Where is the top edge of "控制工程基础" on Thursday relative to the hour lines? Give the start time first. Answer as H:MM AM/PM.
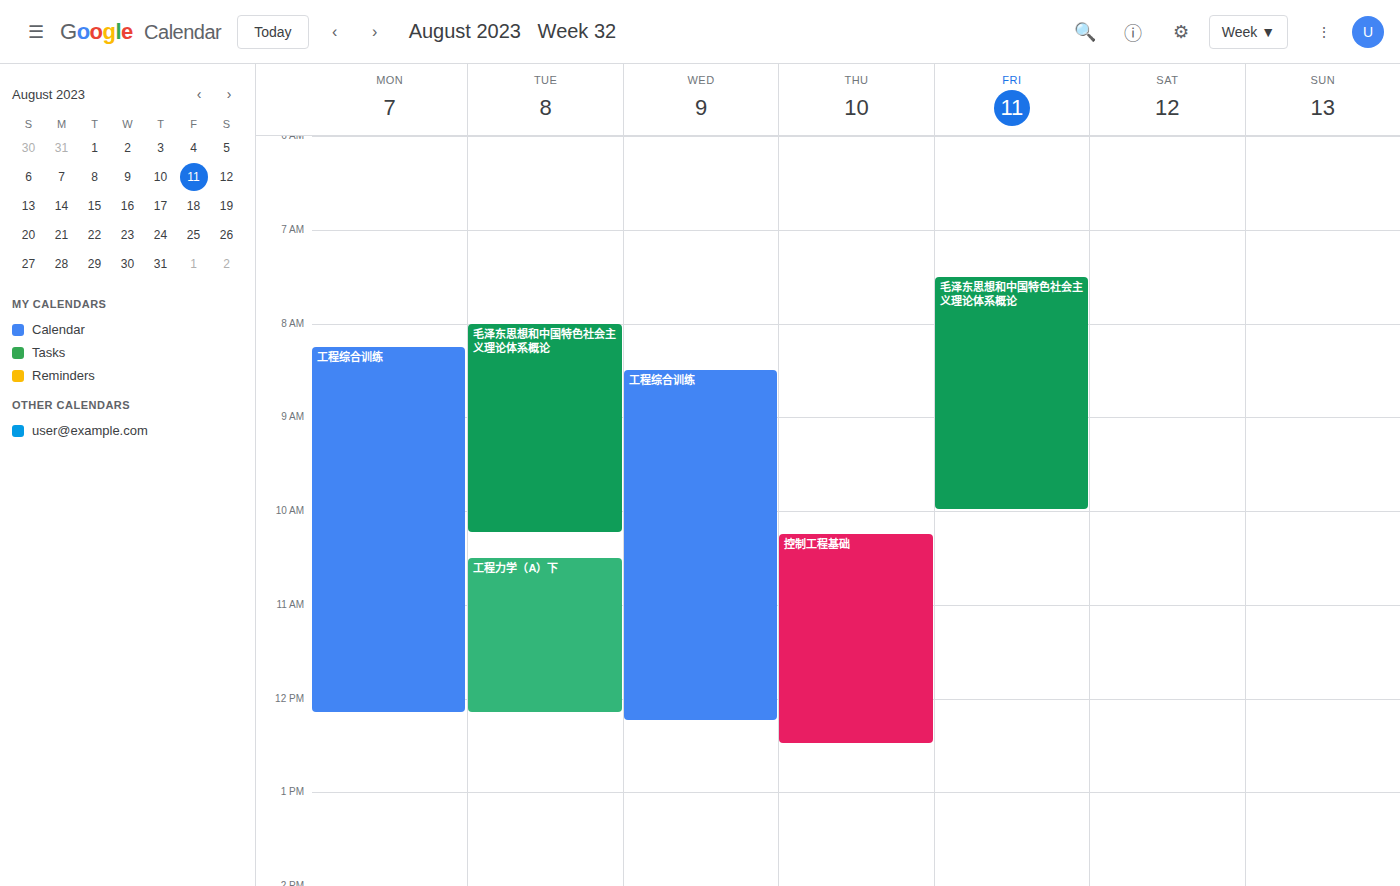
10:15 AM -- neither: a quarter of the way from the 10 AM line to the 11 AM line.